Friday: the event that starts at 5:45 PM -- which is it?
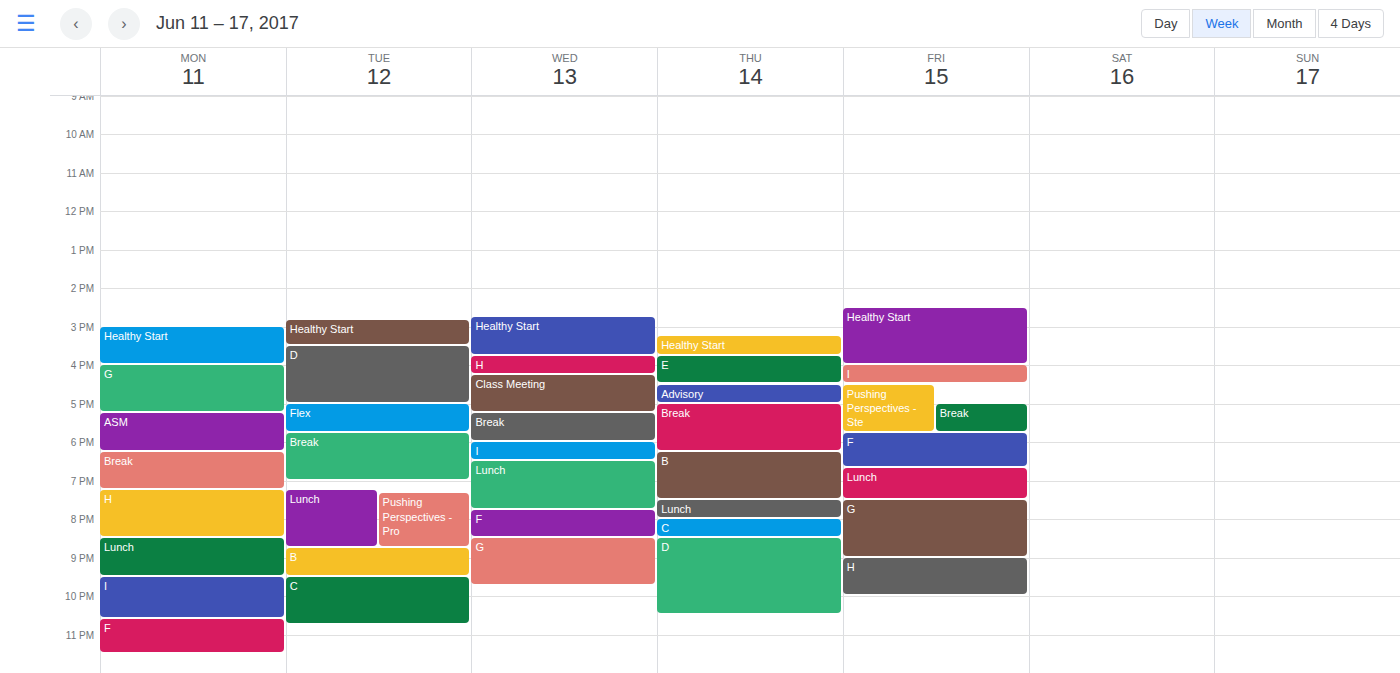
"F"